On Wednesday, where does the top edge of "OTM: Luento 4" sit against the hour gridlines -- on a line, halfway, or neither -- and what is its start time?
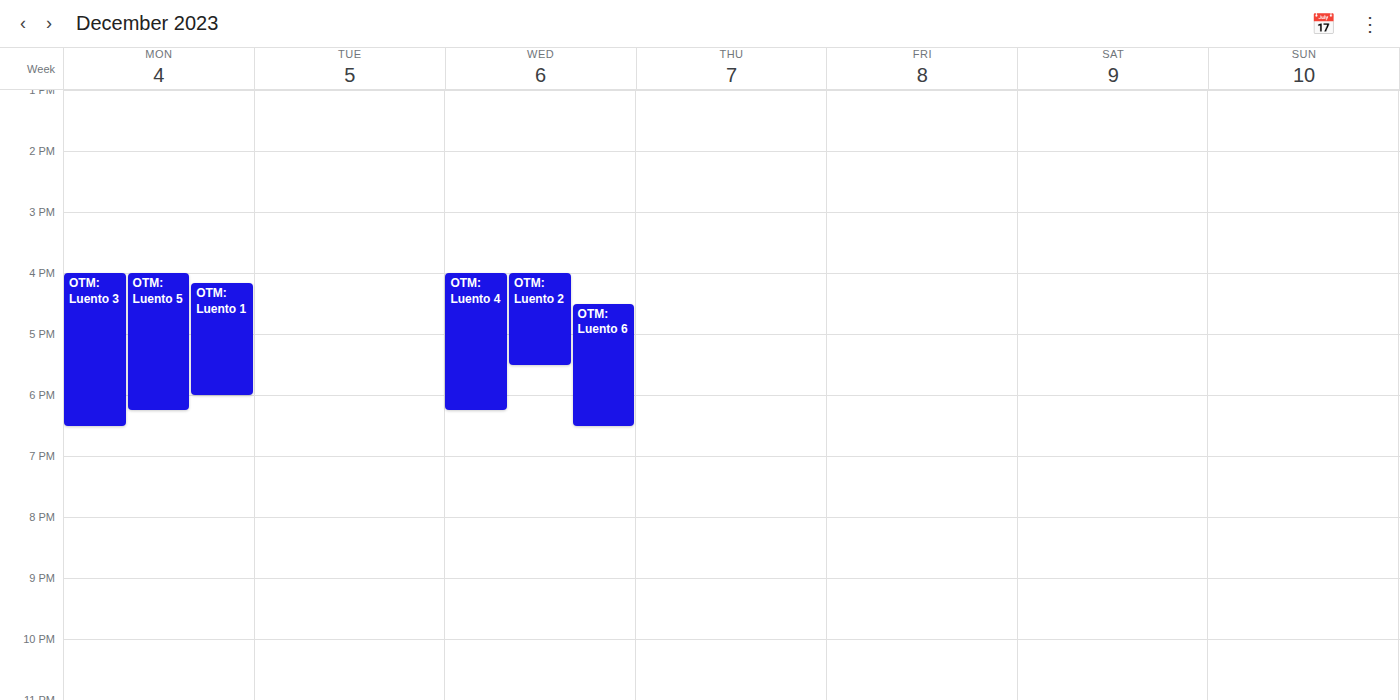
4:00 PM -- exactly on the 4 PM line.